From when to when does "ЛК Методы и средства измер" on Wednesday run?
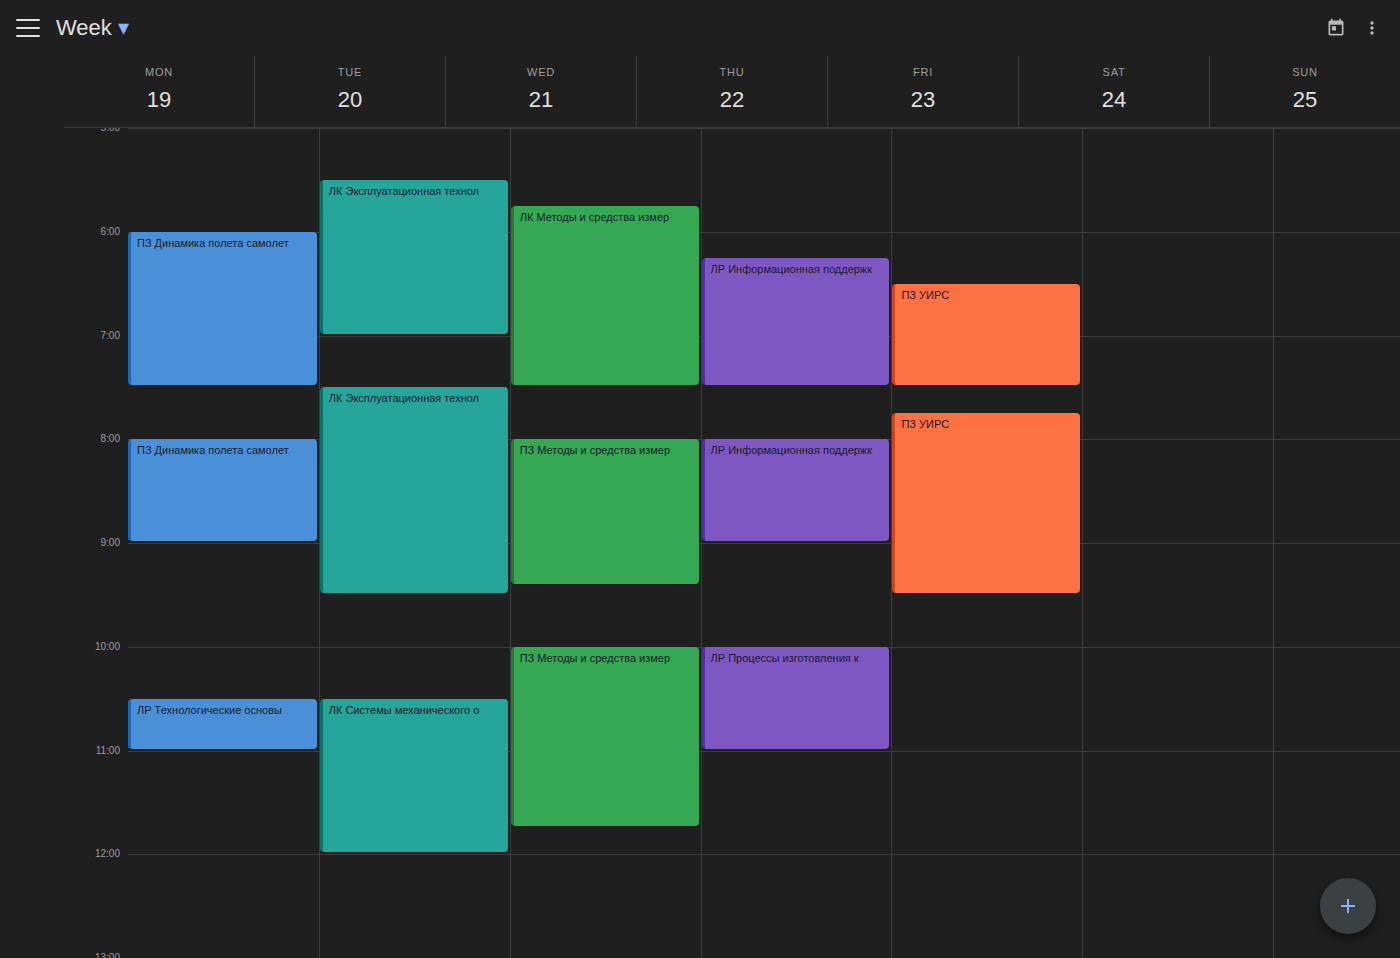
5:45 AM to 7:30 AM